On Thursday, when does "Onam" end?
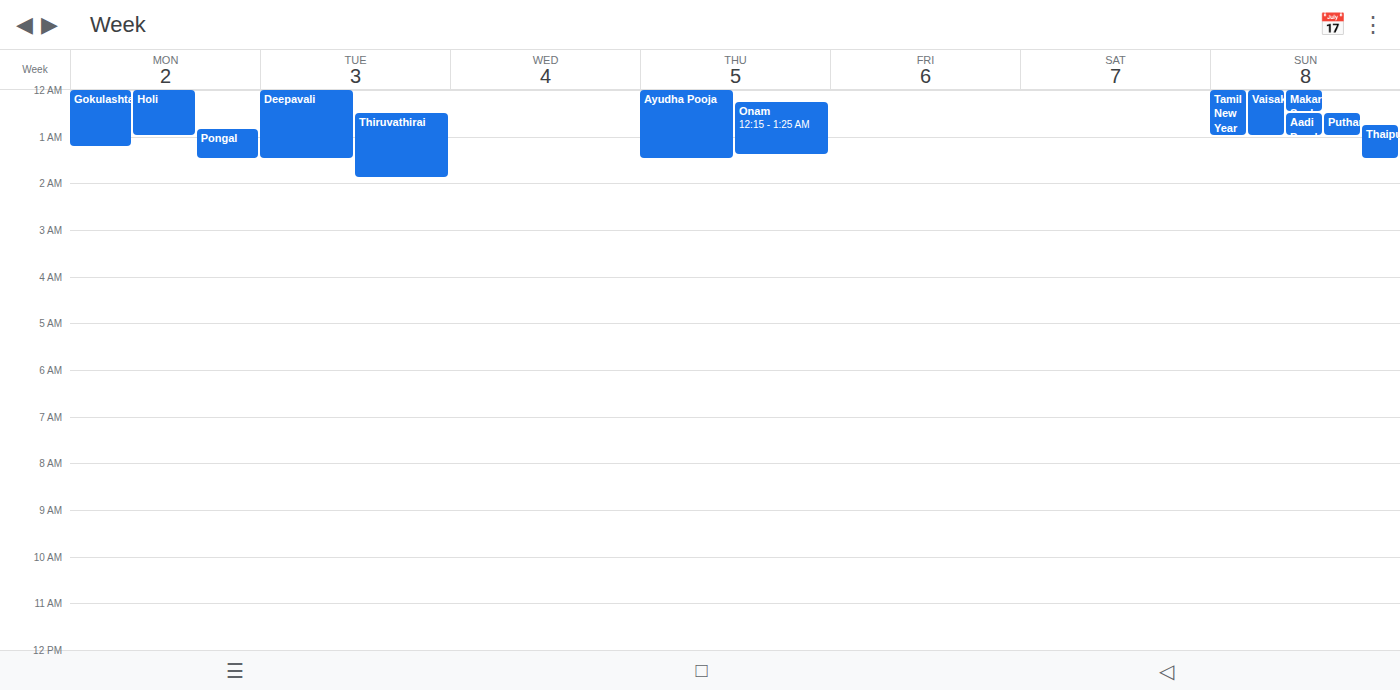
1:25 AM